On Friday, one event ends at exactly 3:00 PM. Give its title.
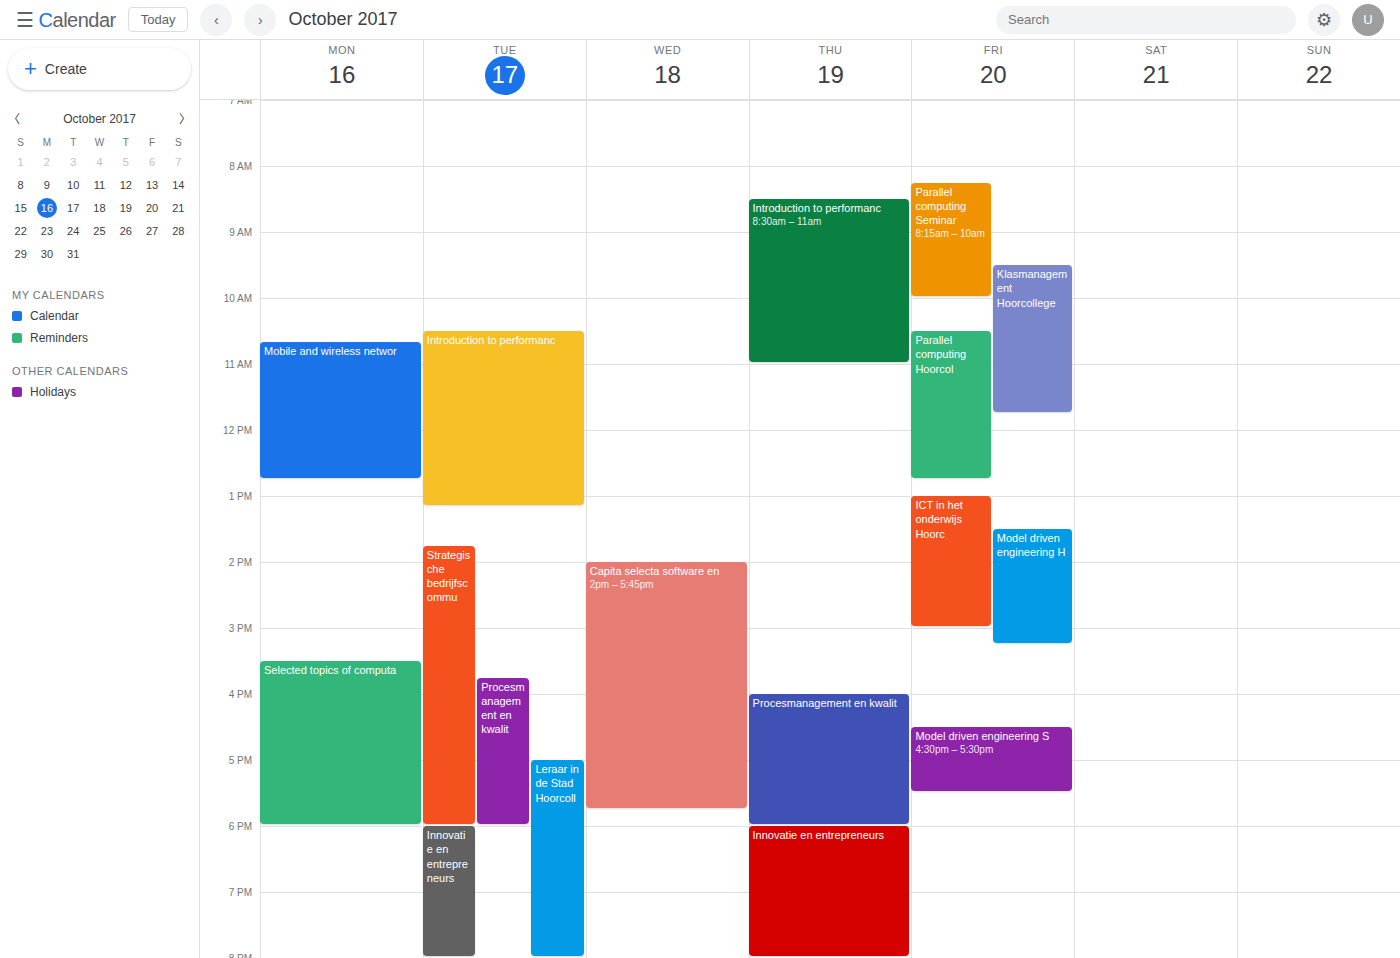
"ICT in het onderwijs Hoorc"